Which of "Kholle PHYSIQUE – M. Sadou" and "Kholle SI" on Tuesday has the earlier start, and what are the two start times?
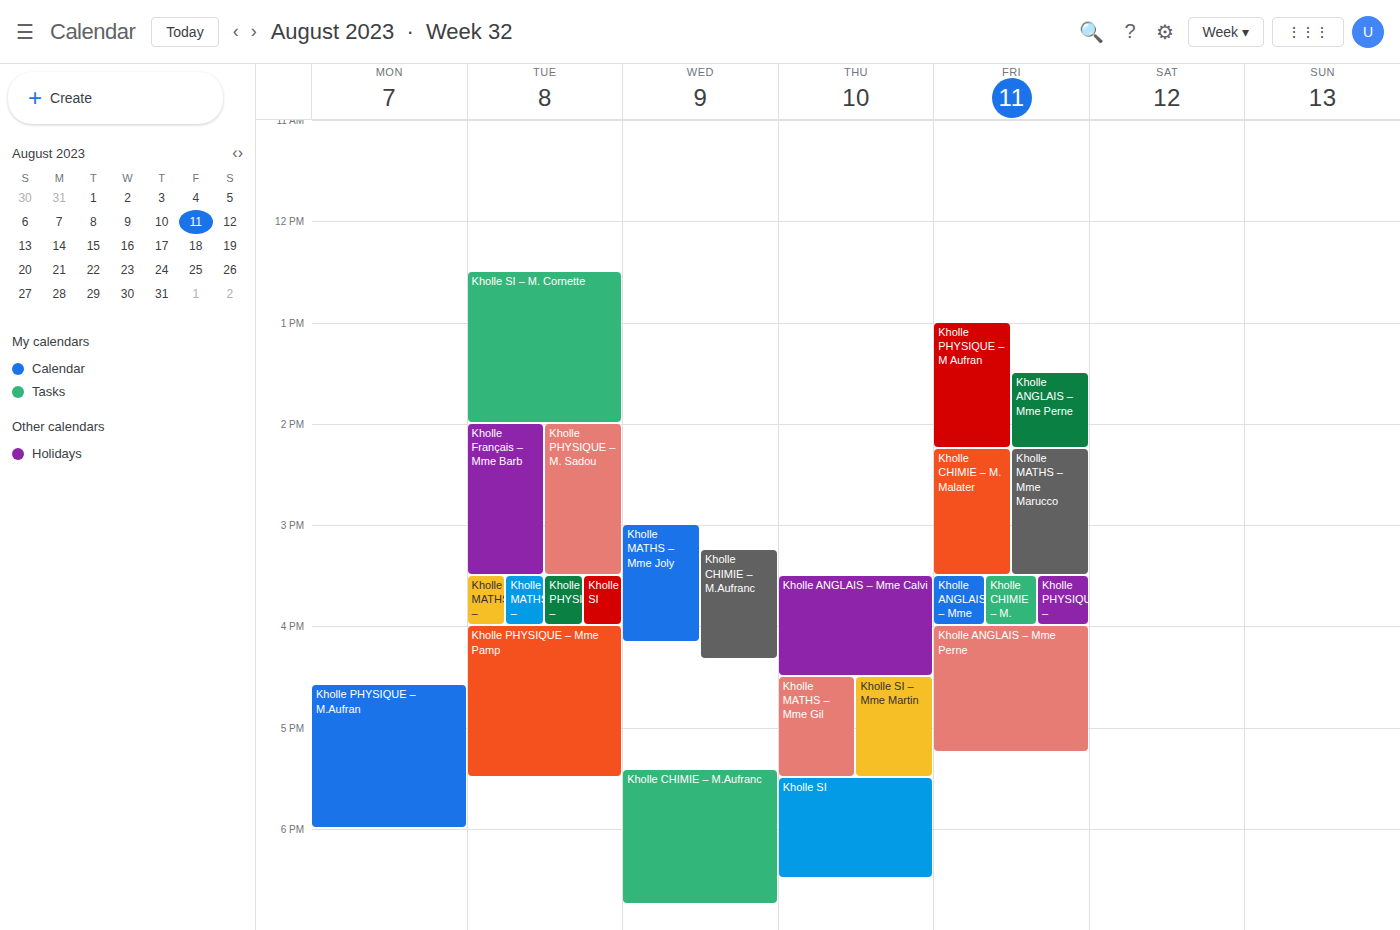
"Kholle PHYSIQUE – M. Sadou" 2:00 PM; "Kholle SI" 3:30 PM.